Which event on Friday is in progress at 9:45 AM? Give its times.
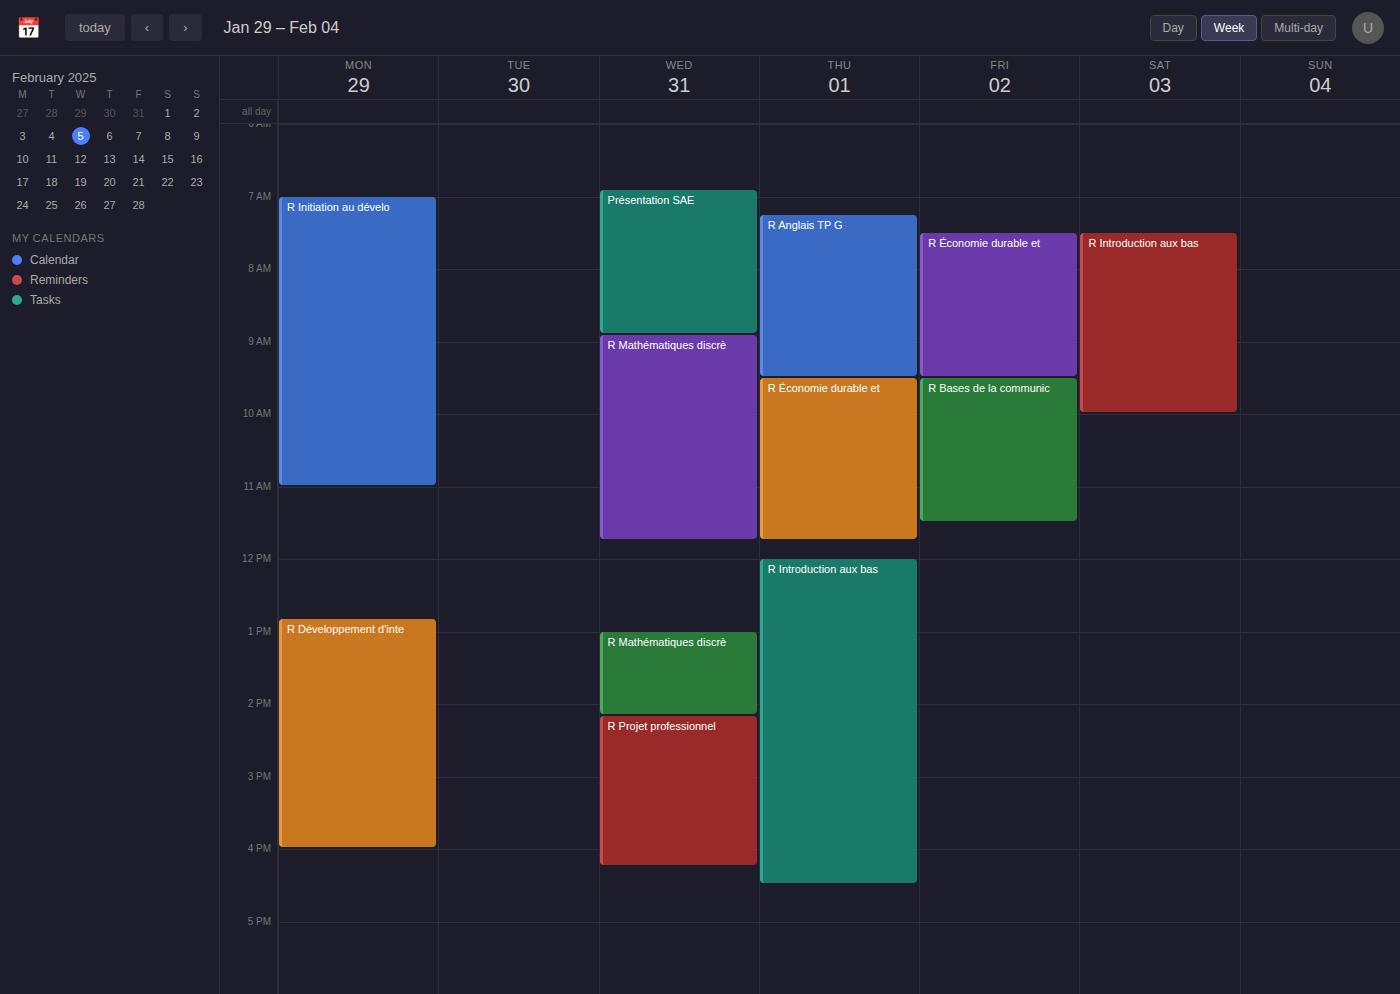
"R Bases de la communic", 9:30 AM to 11:30 AM